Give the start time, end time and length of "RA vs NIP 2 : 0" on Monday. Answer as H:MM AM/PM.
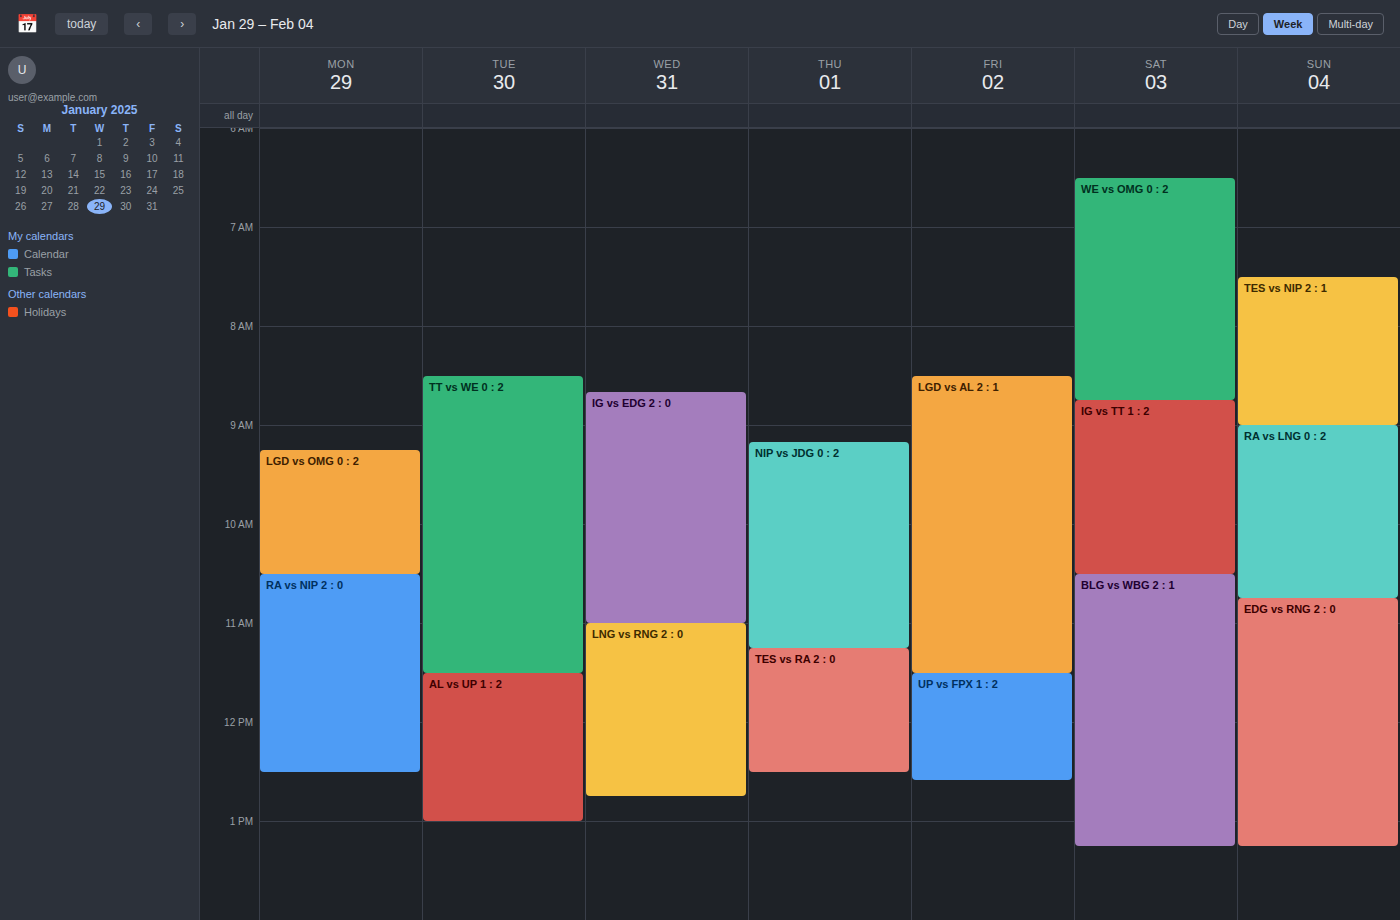
10:30 AM to 12:30 PM, 2 hours